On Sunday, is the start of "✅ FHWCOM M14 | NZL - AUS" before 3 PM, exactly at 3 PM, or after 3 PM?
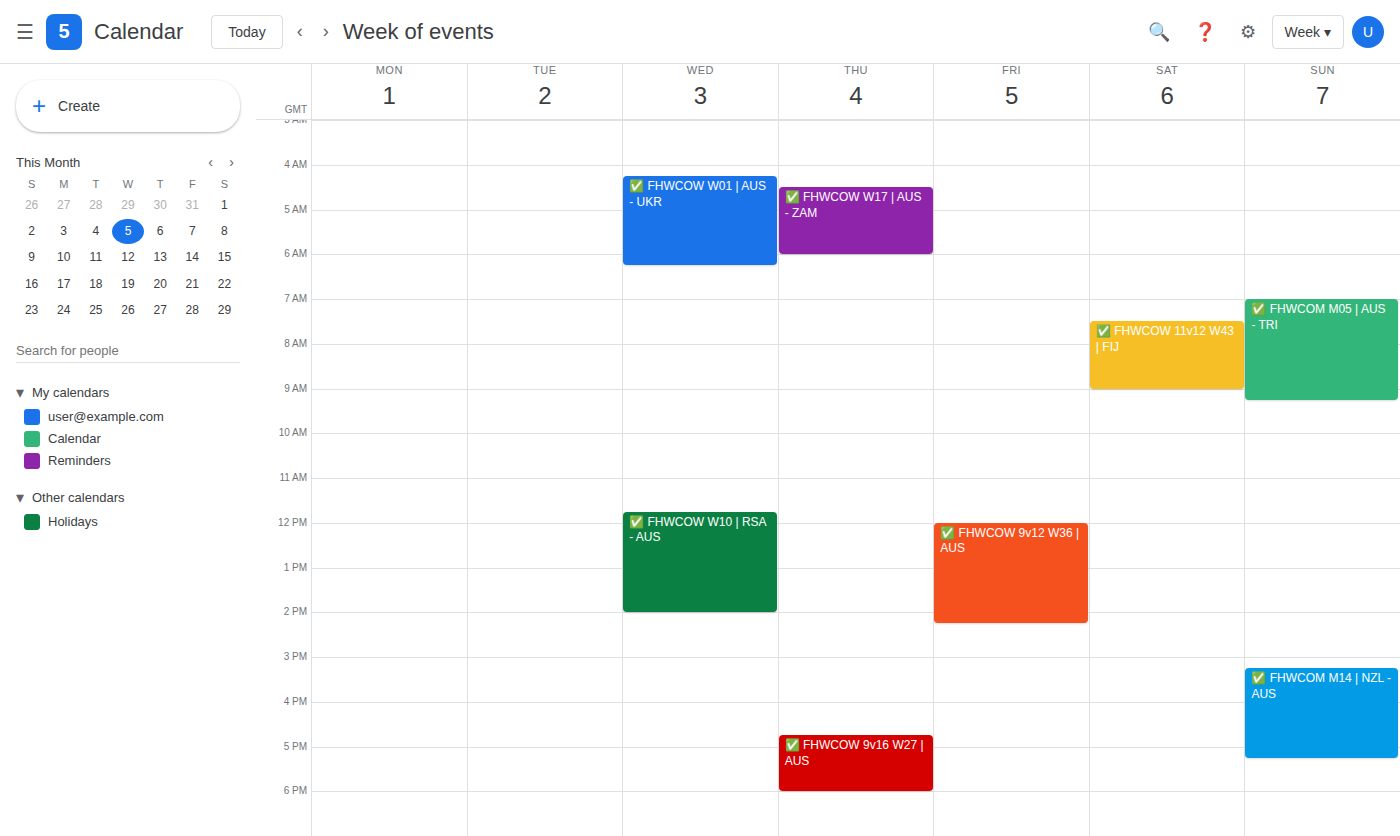
3:15 PM -- after 3 PM, 15 minutes below the 3 PM line.